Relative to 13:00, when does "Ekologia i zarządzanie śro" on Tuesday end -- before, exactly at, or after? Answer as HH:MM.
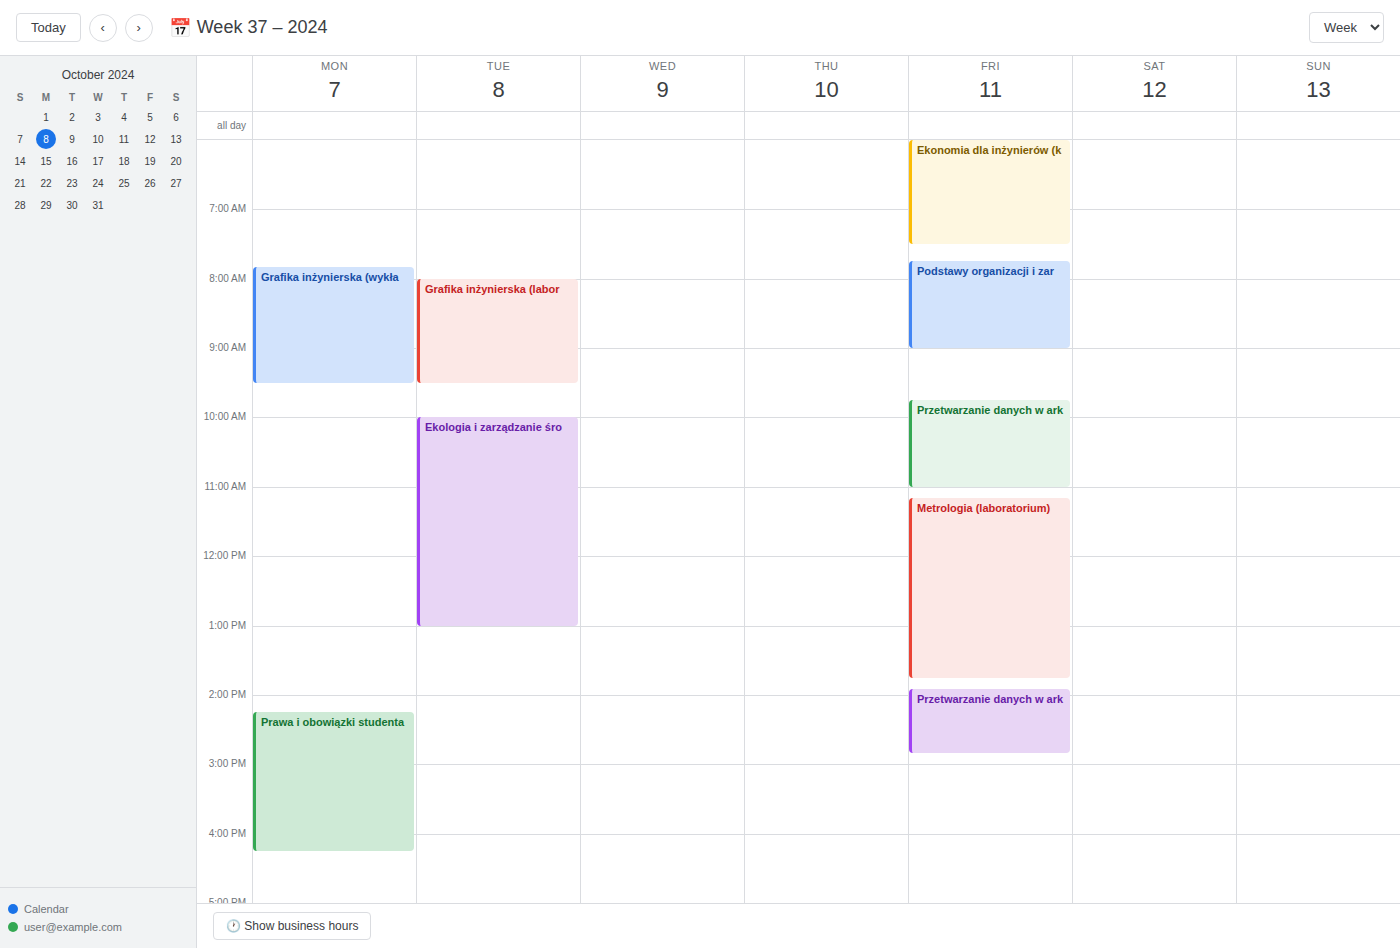
13:00 -- exactly at 13:00, on the 13:00 line.